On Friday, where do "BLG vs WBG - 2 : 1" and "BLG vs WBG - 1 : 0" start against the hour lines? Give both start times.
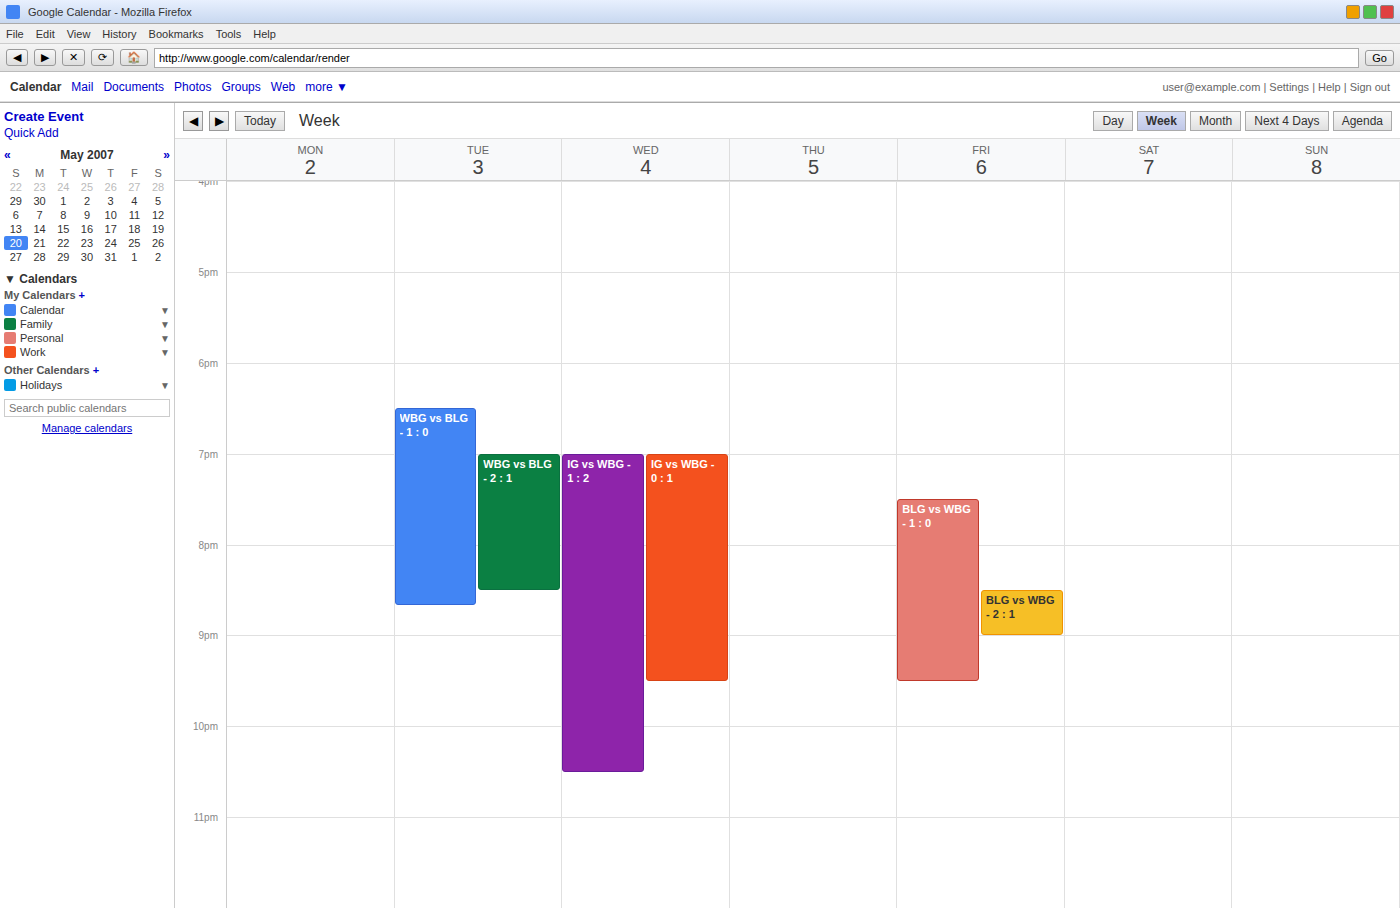
"BLG vs WBG - 2 : 1": 8:30 PM, halfway between the 8 PM and 9 PM lines. "BLG vs WBG - 1 : 0": 7:30 PM, halfway between the 7 PM and 8 PM lines.